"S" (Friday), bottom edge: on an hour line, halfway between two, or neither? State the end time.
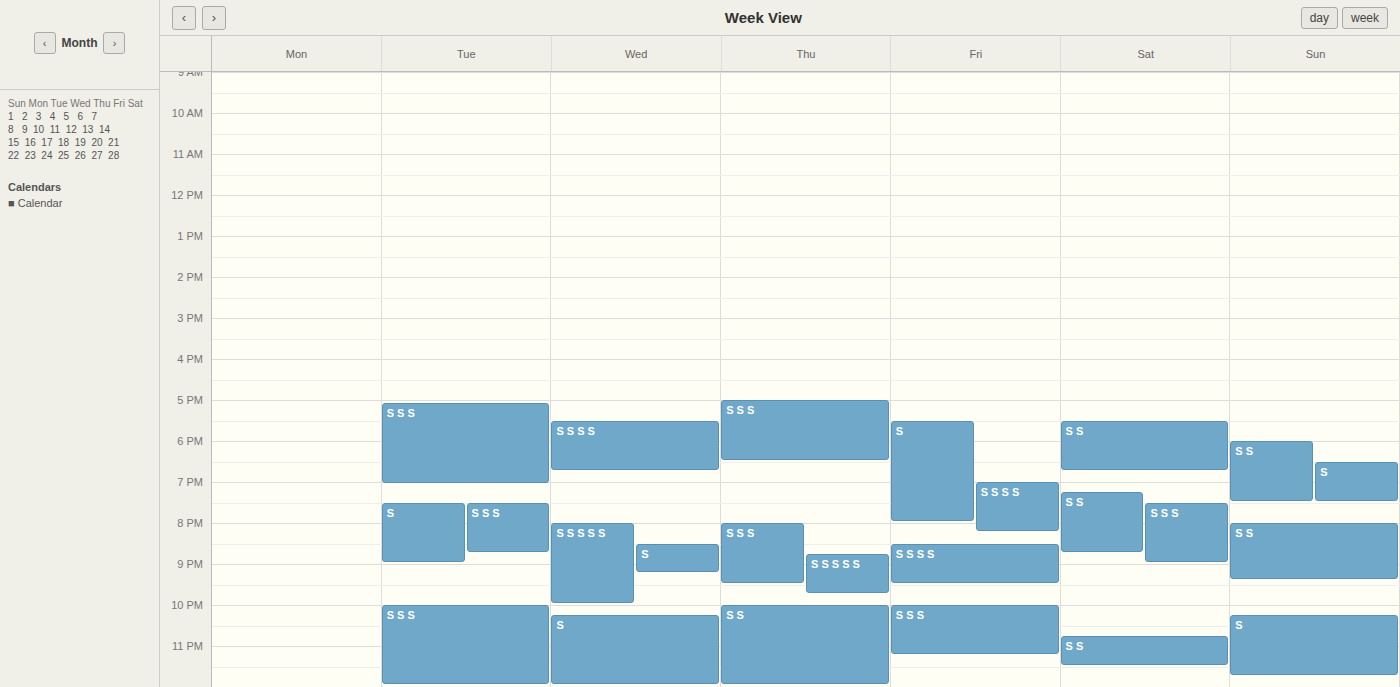
8:00 PM -- exactly on the 8 PM line.